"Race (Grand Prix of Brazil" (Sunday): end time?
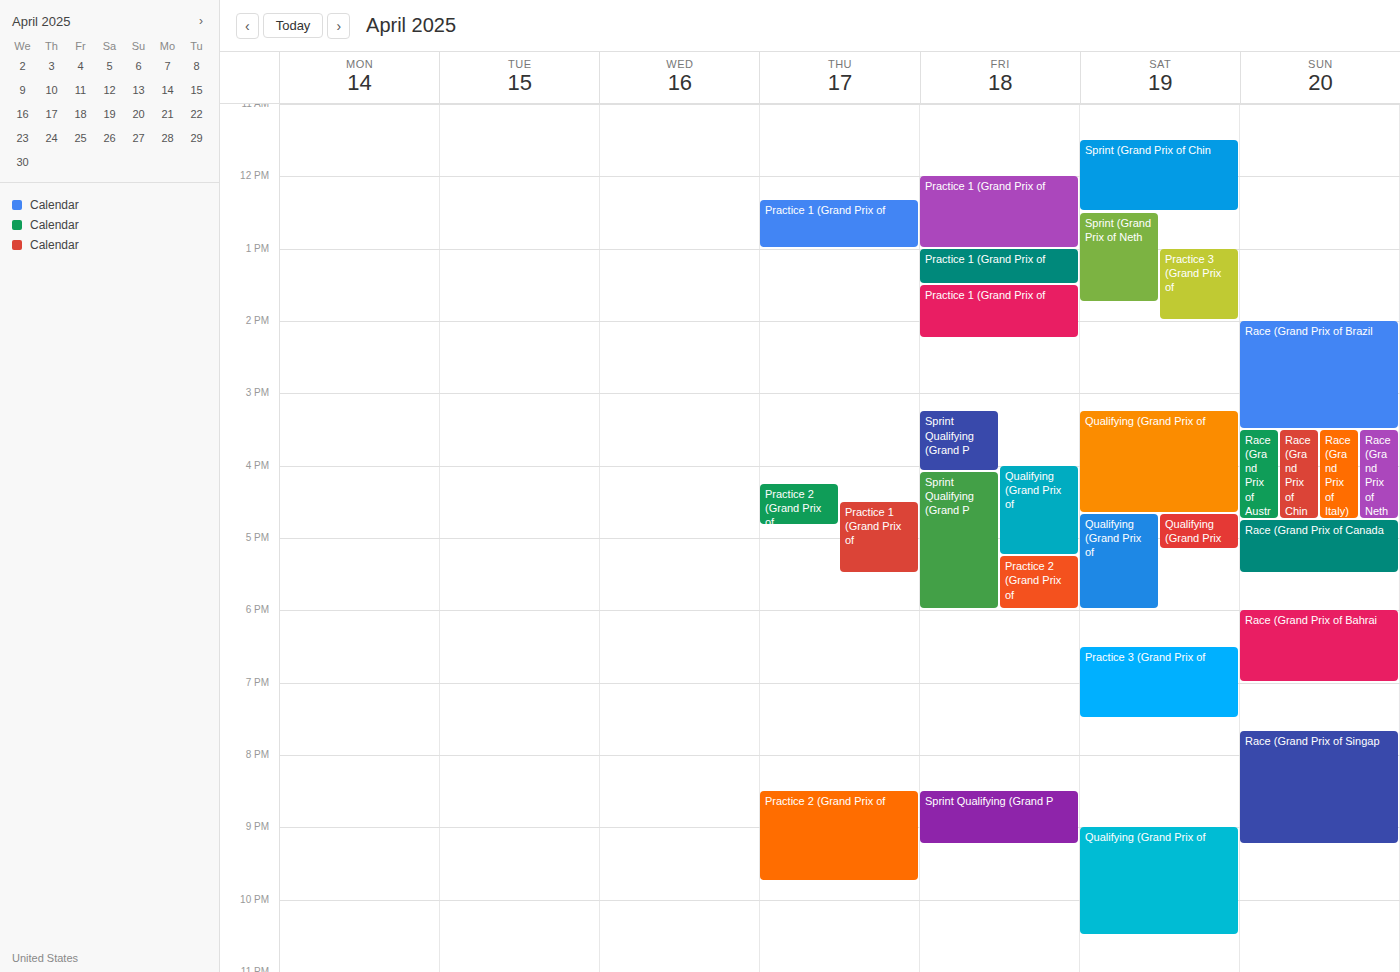
3:30 PM